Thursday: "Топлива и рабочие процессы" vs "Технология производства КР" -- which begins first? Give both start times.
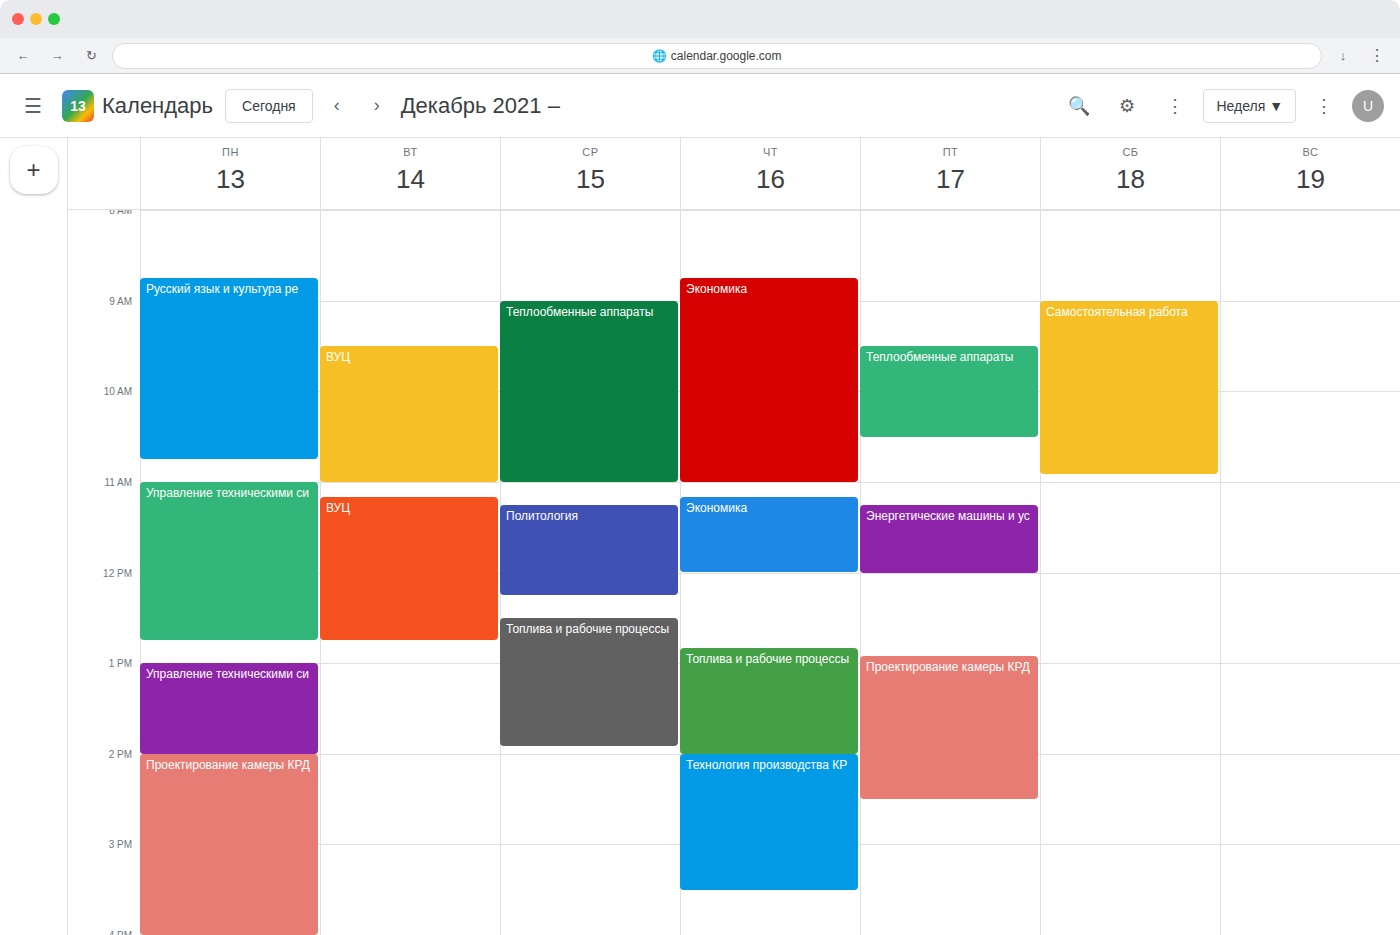
"Топлива и рабочие процессы" 12:50 PM; "Технология производства КР" 2:00 PM.